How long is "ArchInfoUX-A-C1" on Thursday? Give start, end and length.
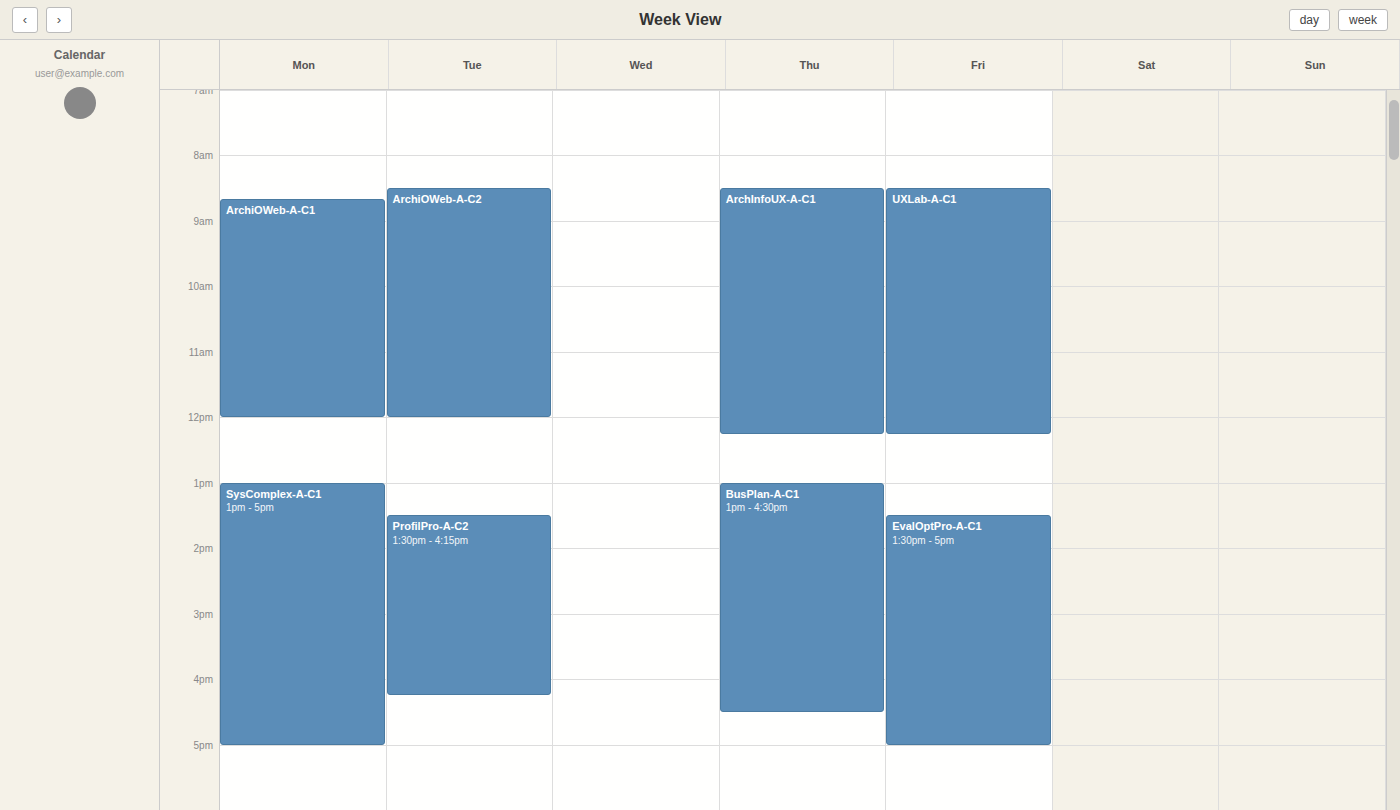
8:30 AM to 12:15 PM, 3 hours 45 minutes